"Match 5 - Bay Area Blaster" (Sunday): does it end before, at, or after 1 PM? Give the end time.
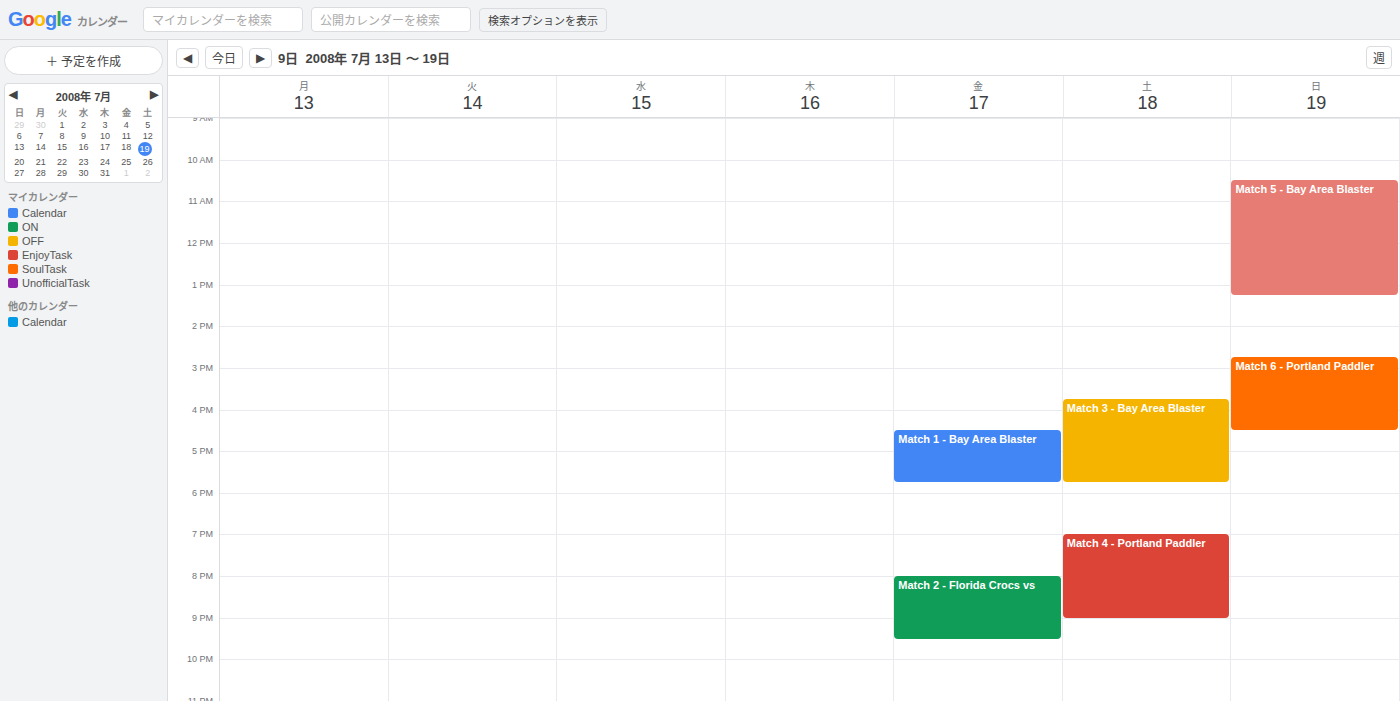
1:15 PM -- after 1 PM, 15 minutes below the 1 PM line.